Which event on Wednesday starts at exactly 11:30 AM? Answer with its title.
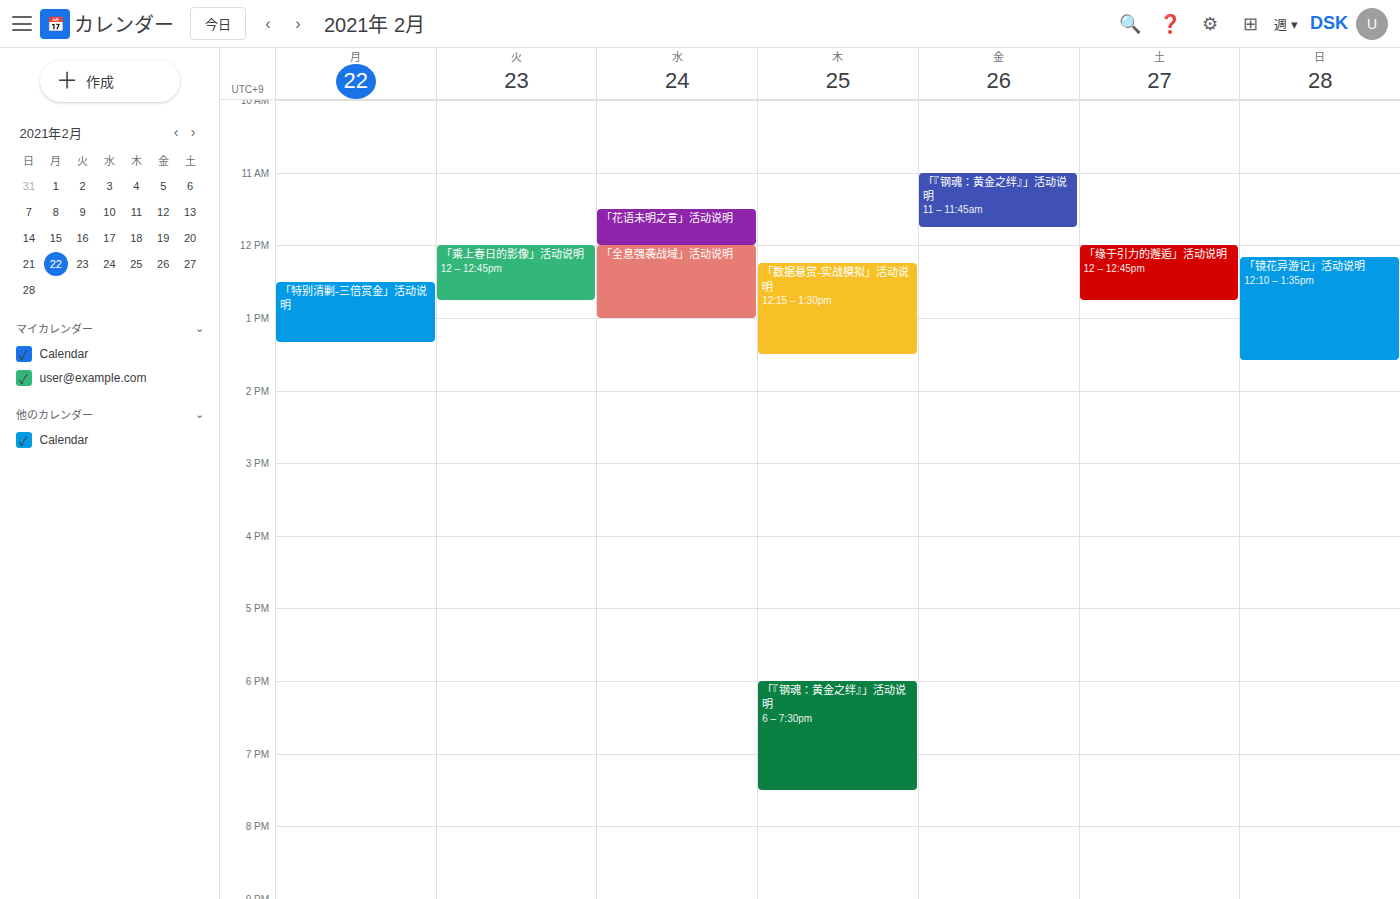
"「花语未明之言」活动说明"